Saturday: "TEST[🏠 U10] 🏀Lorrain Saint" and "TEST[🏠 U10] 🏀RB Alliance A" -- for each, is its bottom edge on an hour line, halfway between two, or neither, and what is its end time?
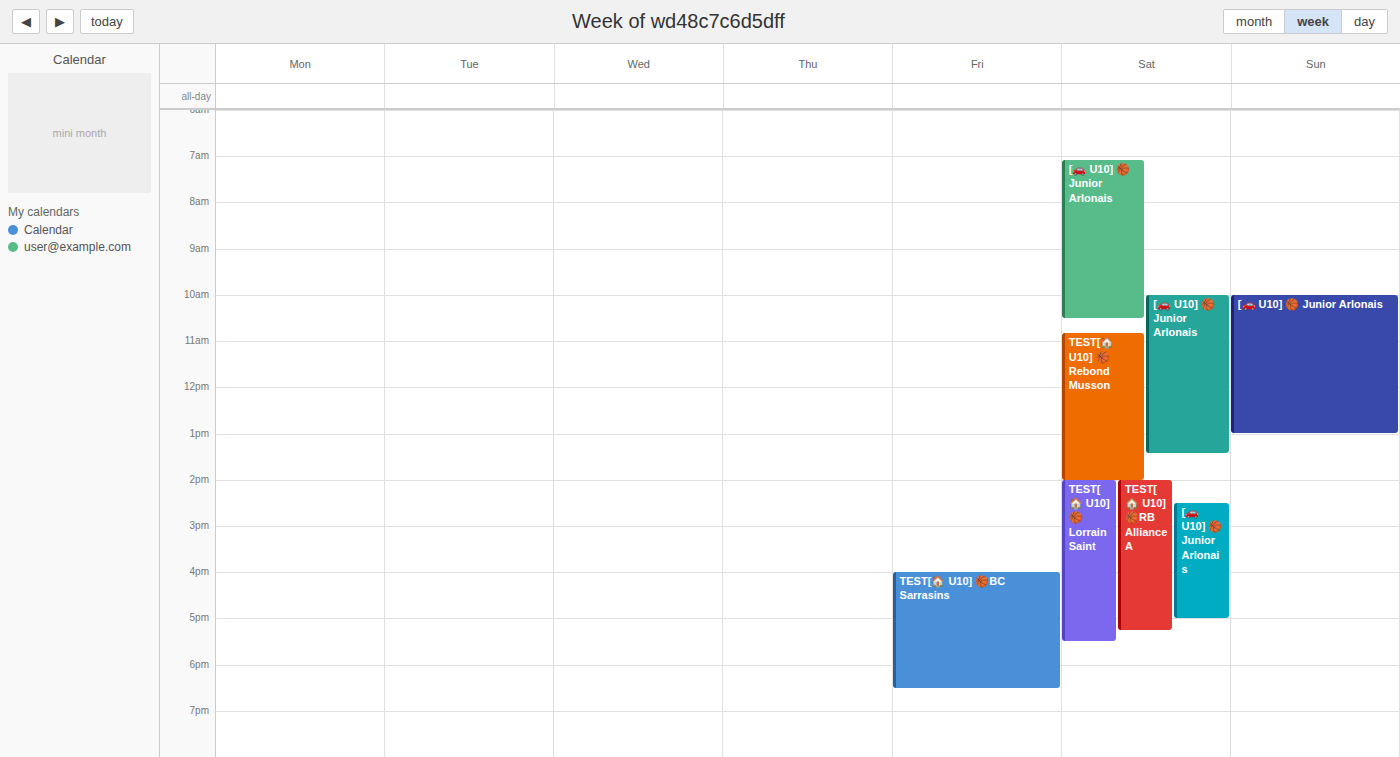
"TEST[🏠 U10] 🏀Lorrain Saint": 5:30 PM, halfway between the 5 PM and 6 PM lines. "TEST[🏠 U10] 🏀RB Alliance A": 5:15 PM, neither: a quarter of the way from the 5 PM line to the 6 PM line.